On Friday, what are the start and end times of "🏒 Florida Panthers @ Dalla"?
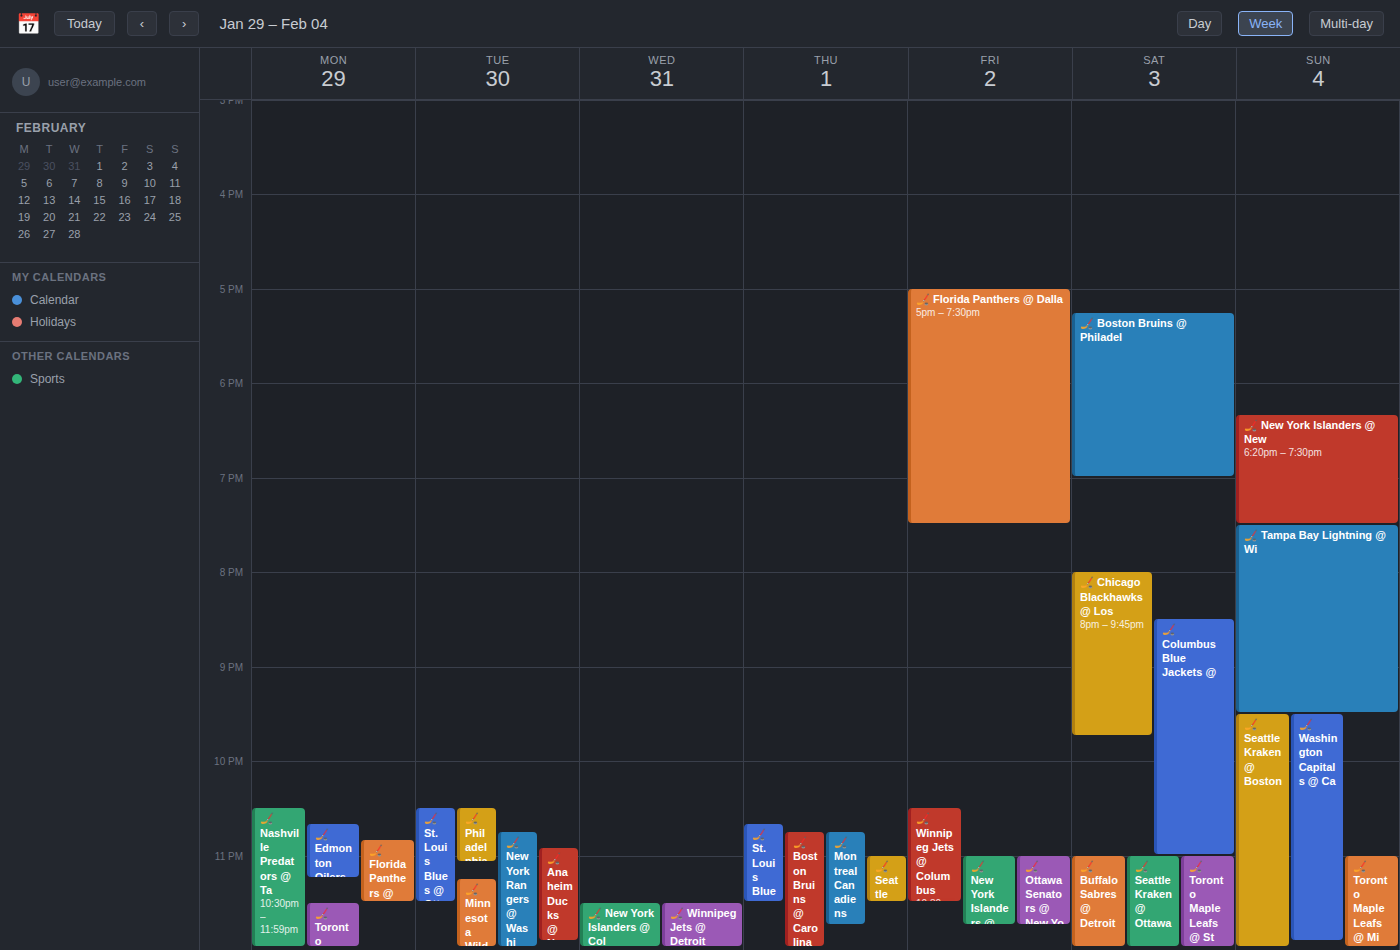
5:00 PM to 7:30 PM